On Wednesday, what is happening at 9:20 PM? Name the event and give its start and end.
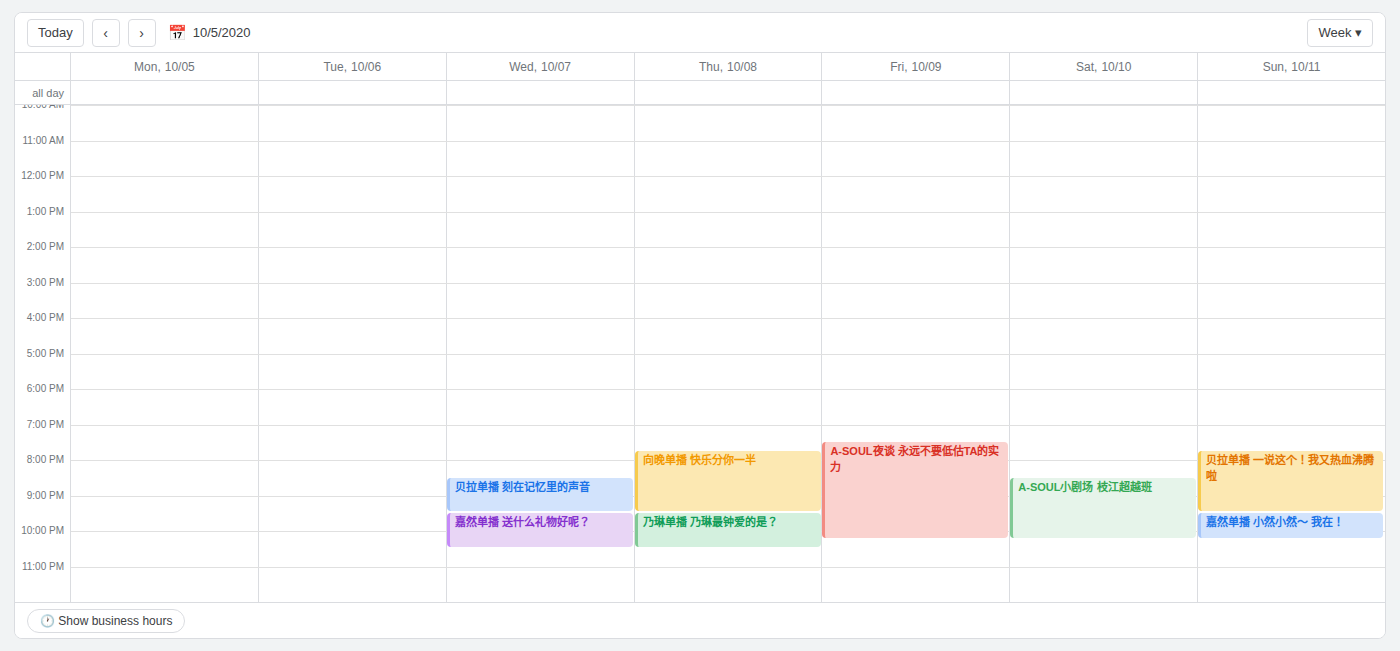
"贝拉单播 刻在记忆里的声音", 8:30 PM to 9:30 PM